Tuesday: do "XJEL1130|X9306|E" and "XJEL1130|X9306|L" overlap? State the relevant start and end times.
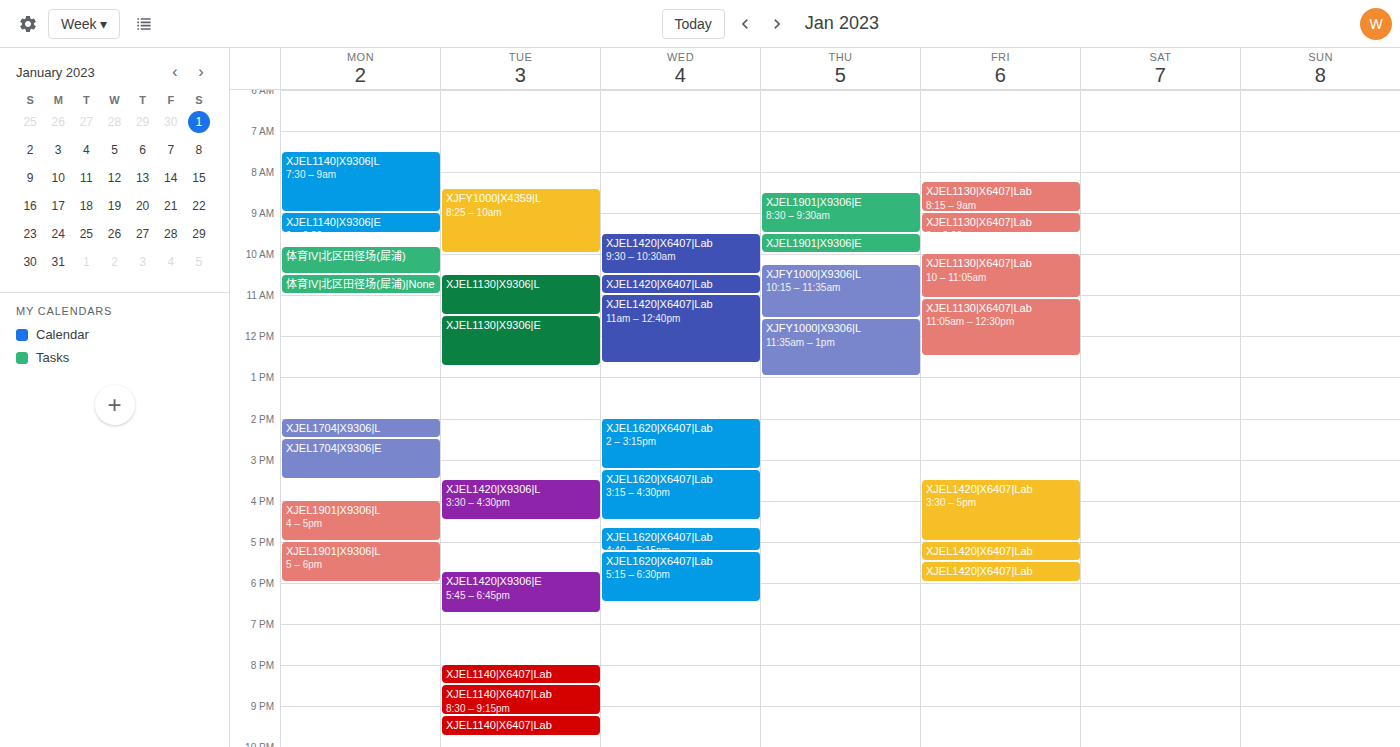
"XJEL1130|X9306|L" ends at 11:30 AM, exactly when "XJEL1130|X9306|E" starts -- they touch but do not overlap.